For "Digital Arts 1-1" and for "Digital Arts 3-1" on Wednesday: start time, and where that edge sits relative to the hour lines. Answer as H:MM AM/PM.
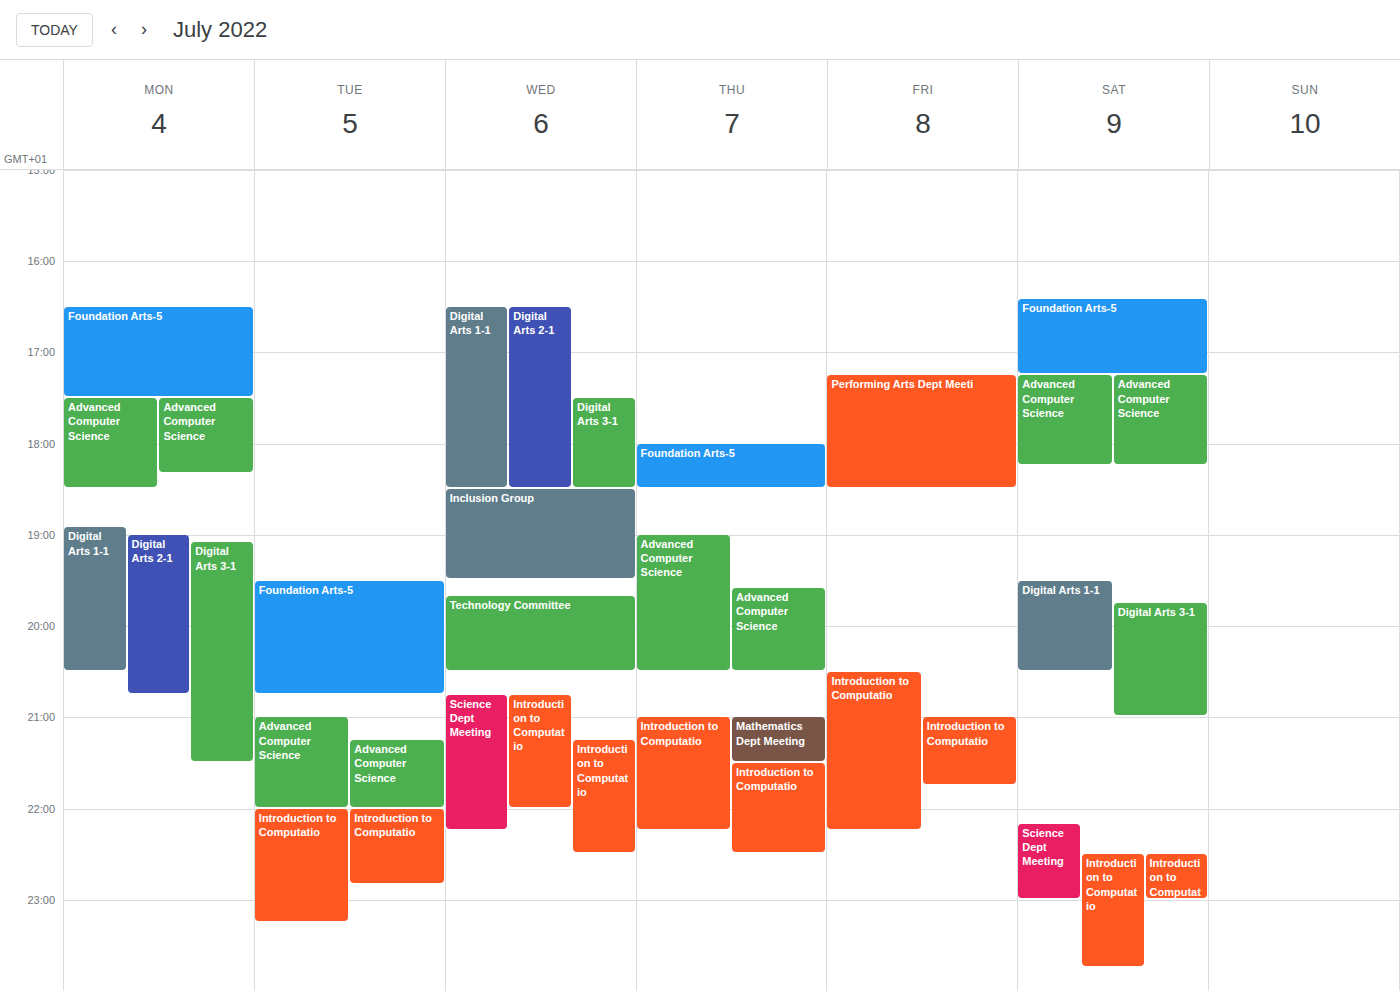
"Digital Arts 1-1": 4:30 PM, halfway between the 4 PM and 5 PM lines. "Digital Arts 3-1": 5:30 PM, halfway between the 5 PM and 6 PM lines.